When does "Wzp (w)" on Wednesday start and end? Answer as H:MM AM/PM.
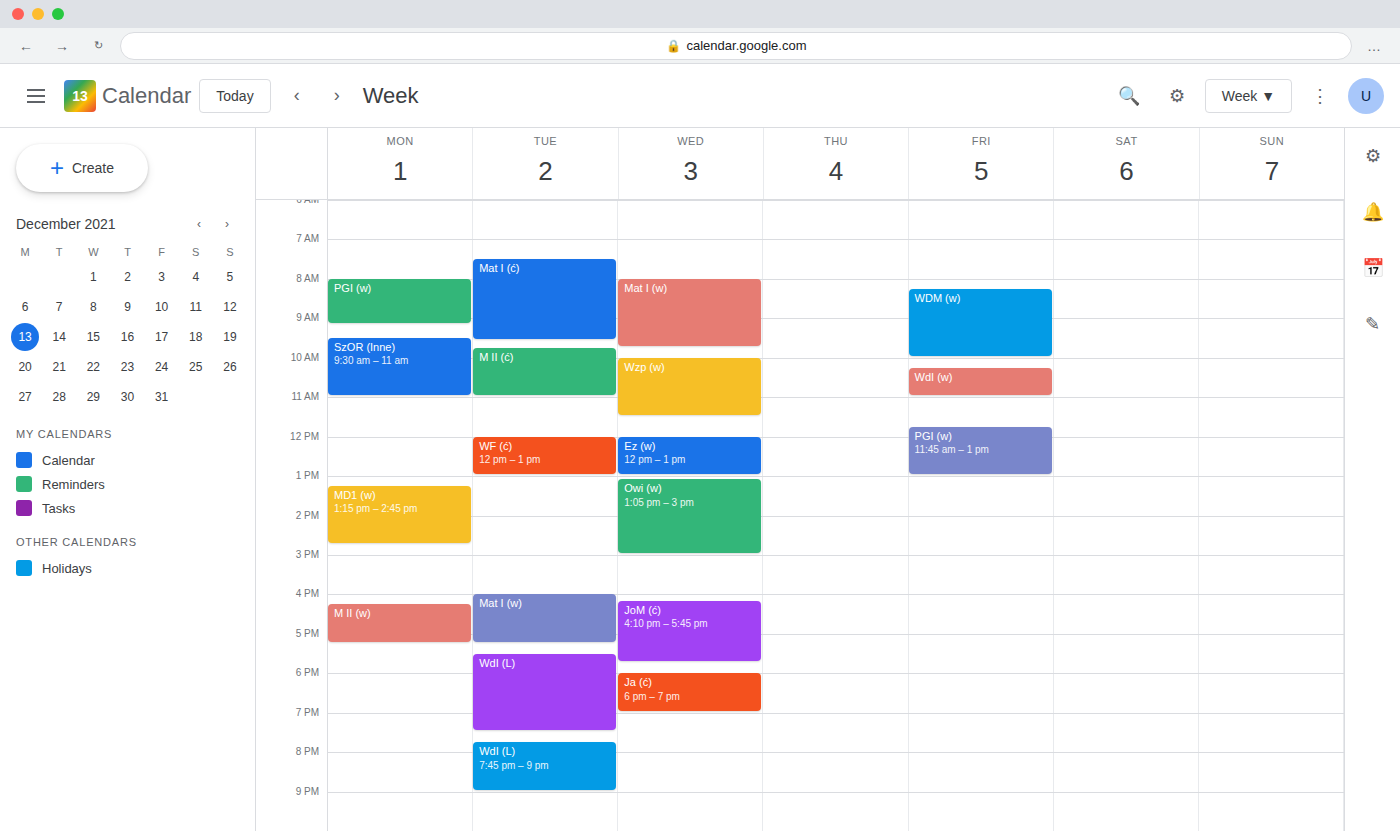
10:00 AM to 11:30 AM